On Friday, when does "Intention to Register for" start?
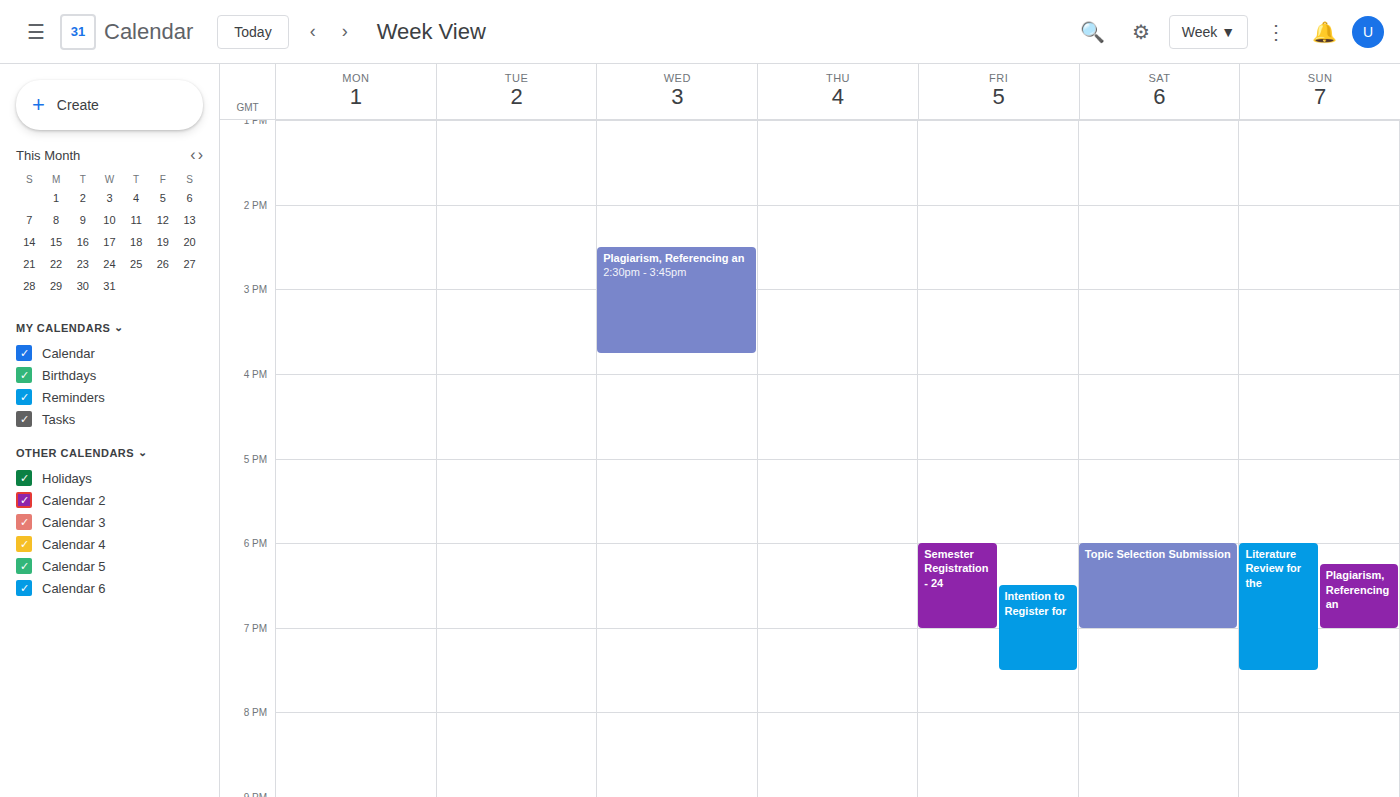
6:30 PM